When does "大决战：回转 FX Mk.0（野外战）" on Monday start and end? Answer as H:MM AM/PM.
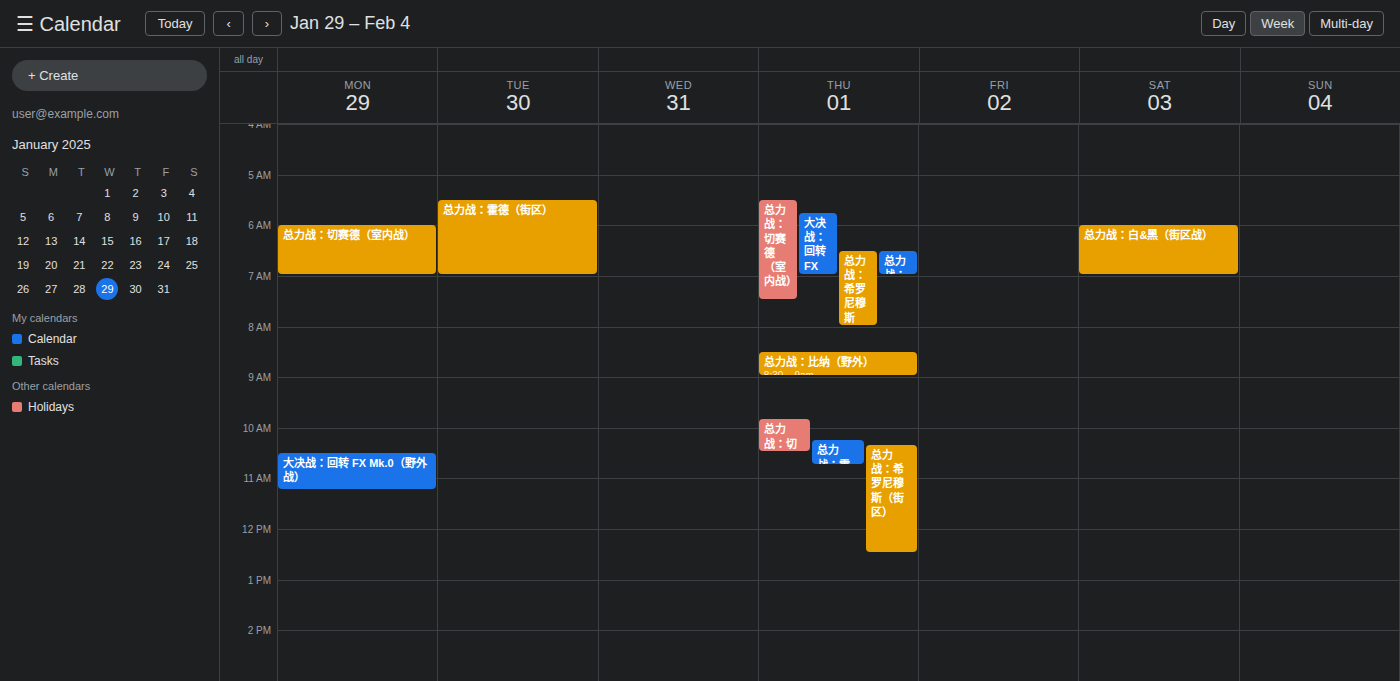
10:30 AM to 11:15 AM